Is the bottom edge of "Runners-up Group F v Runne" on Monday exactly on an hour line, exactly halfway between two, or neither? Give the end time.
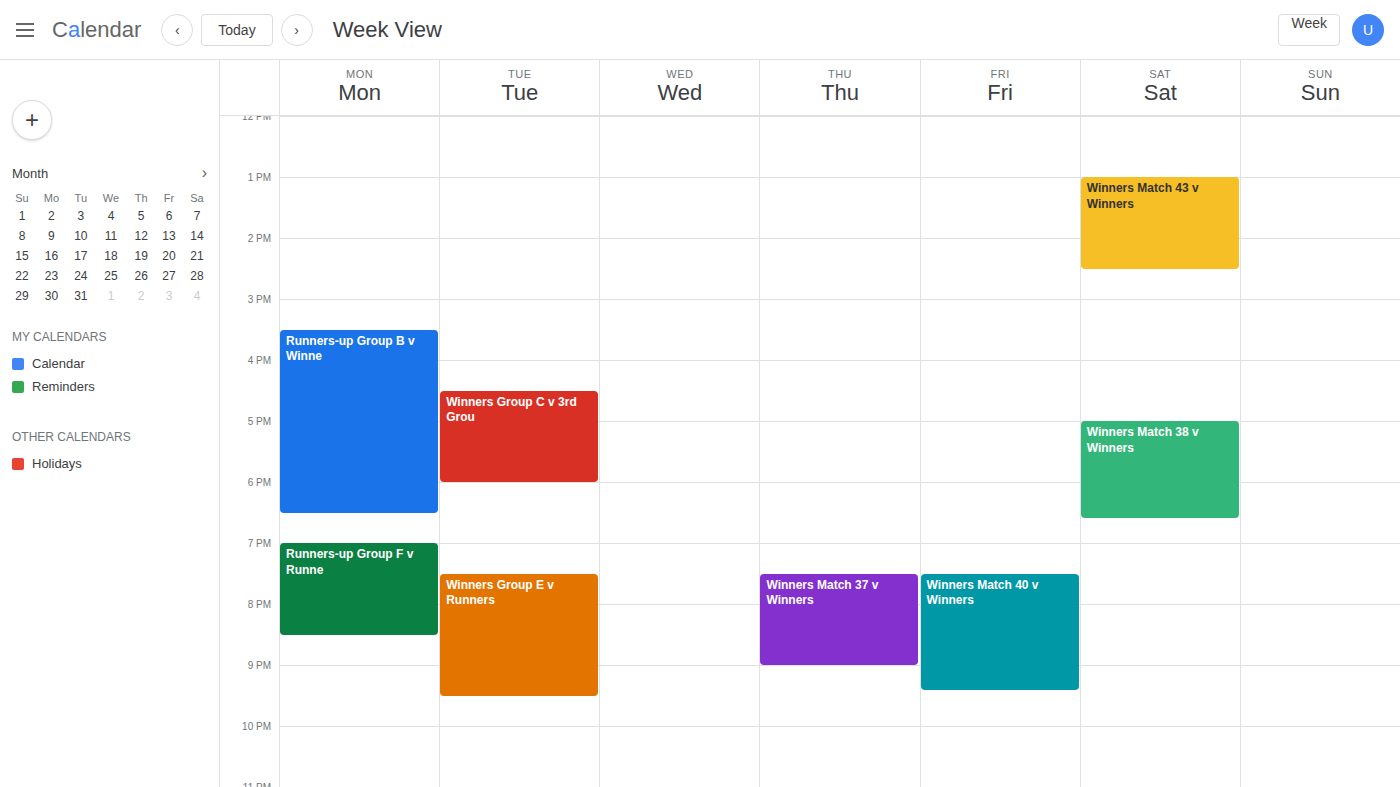
8:30 PM -- halfway between the 8 PM and 9 PM lines.